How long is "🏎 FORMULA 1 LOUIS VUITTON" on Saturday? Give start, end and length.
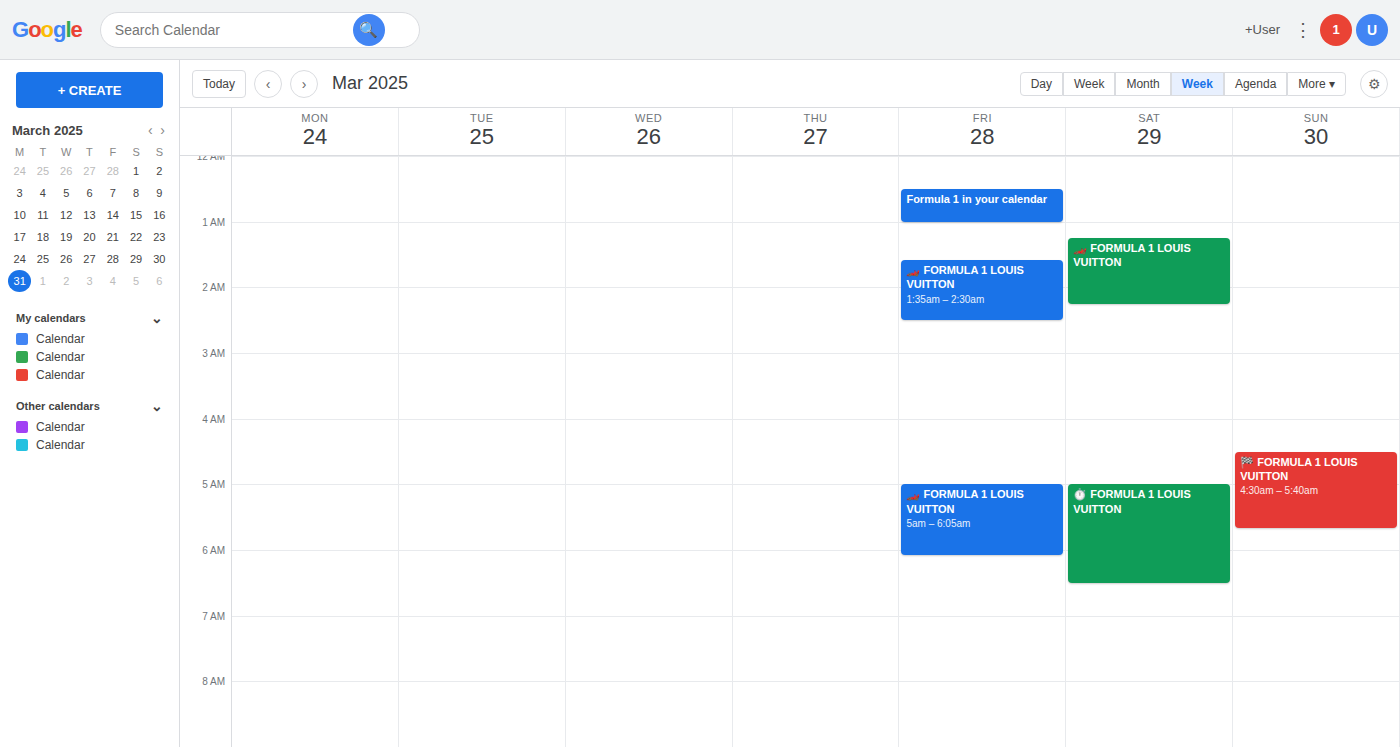
1:15 AM to 2:15 AM, 1 hour